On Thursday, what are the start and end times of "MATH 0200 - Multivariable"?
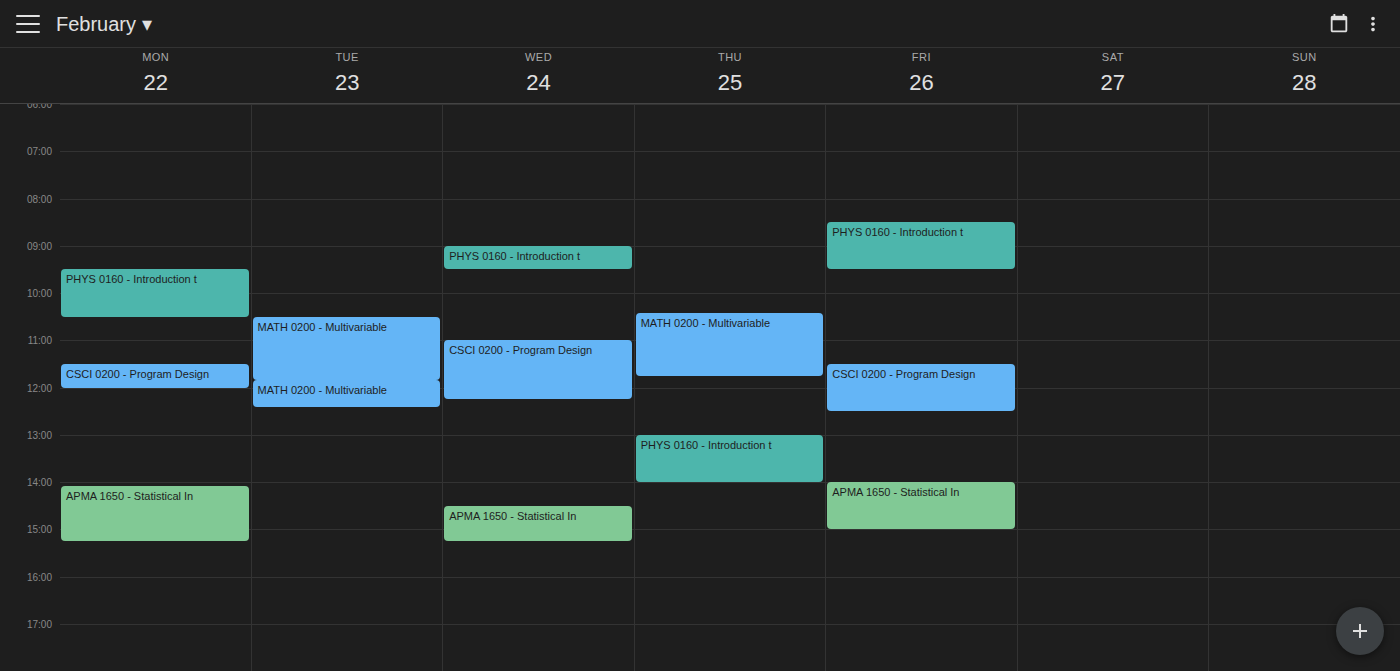
10:25 AM to 11:45 AM